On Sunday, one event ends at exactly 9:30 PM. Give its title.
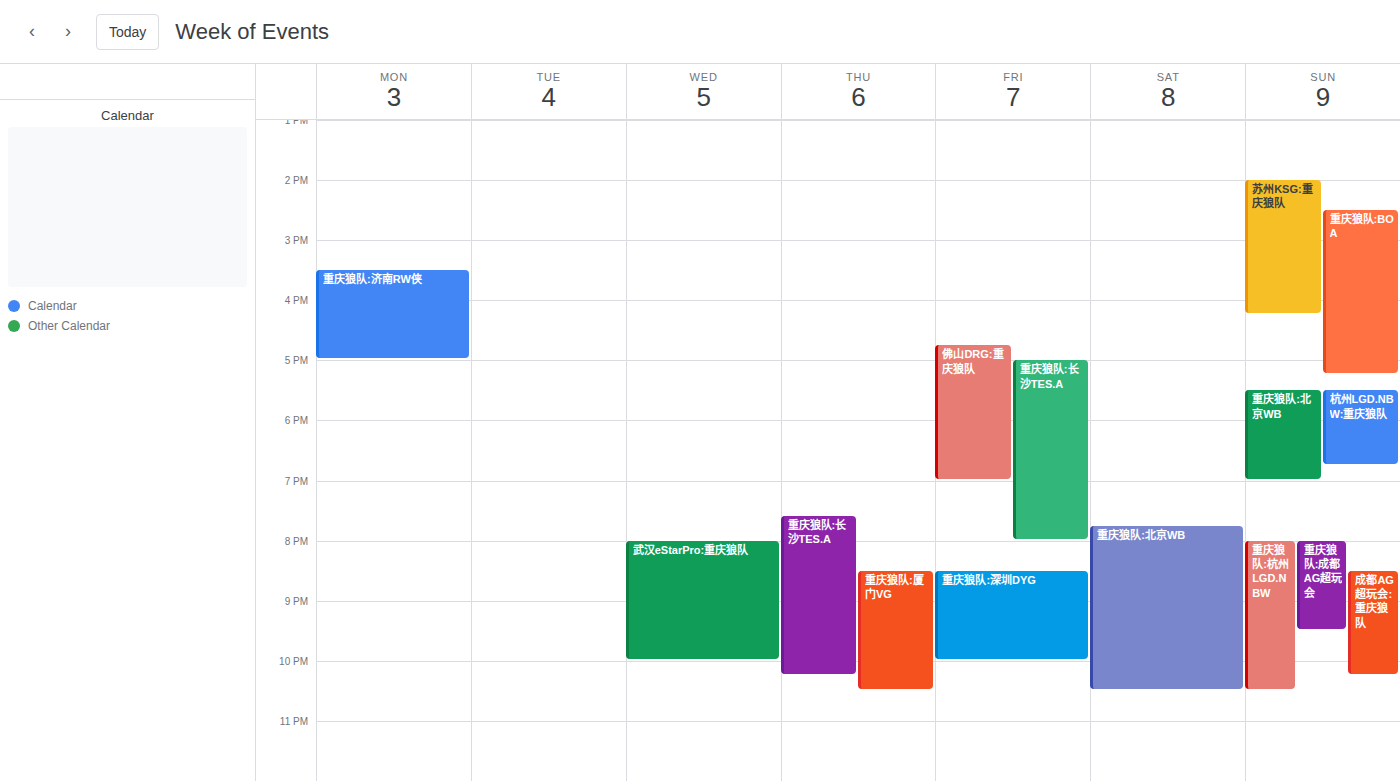
"重庆狼队:成都AG超玩会"